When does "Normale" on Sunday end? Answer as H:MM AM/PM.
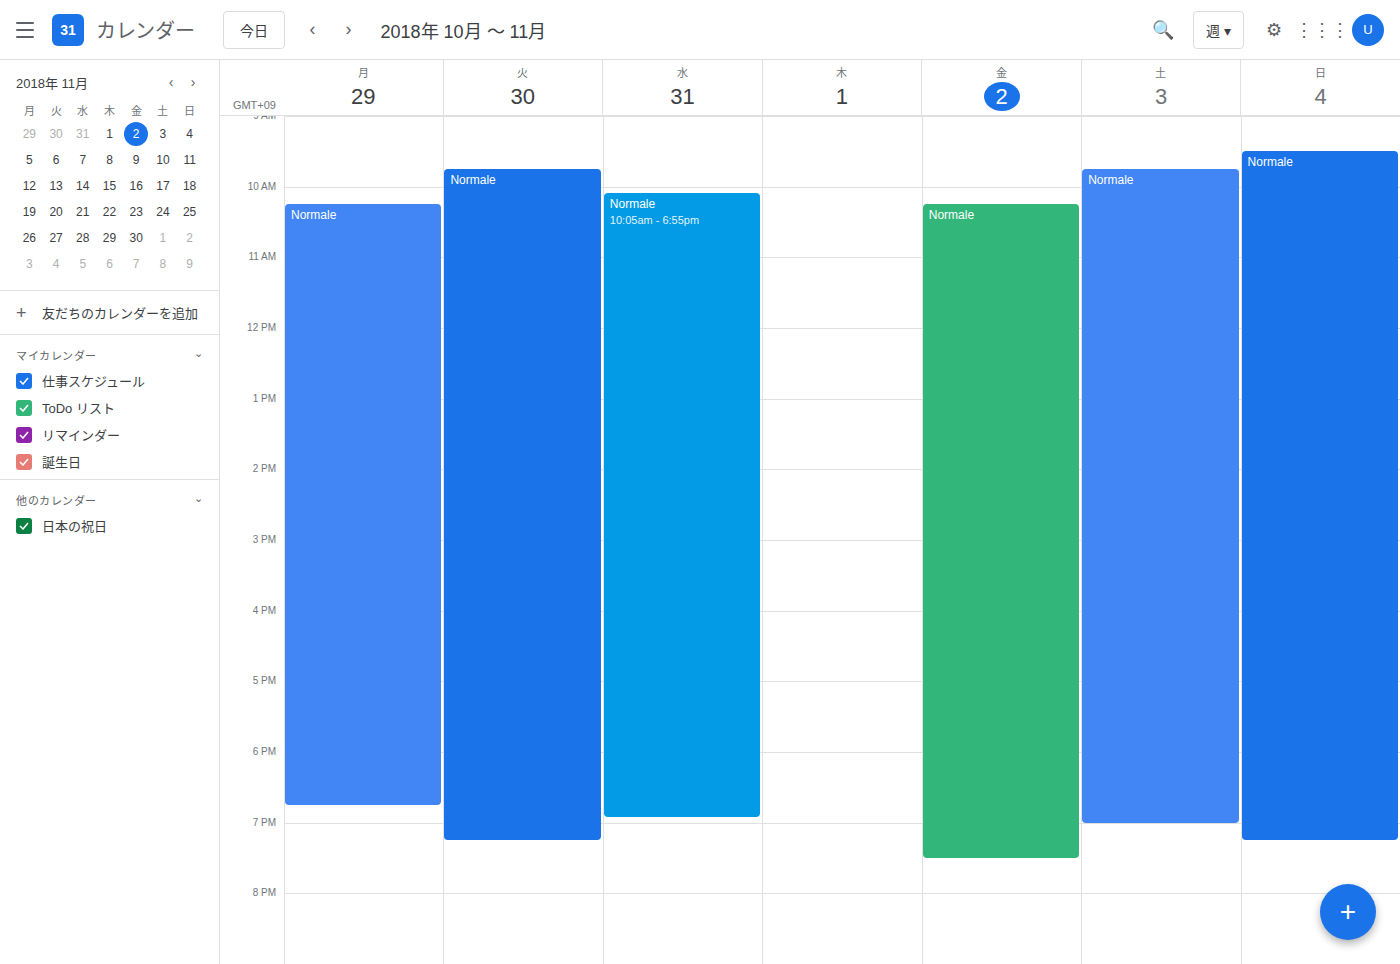
7:15 PM